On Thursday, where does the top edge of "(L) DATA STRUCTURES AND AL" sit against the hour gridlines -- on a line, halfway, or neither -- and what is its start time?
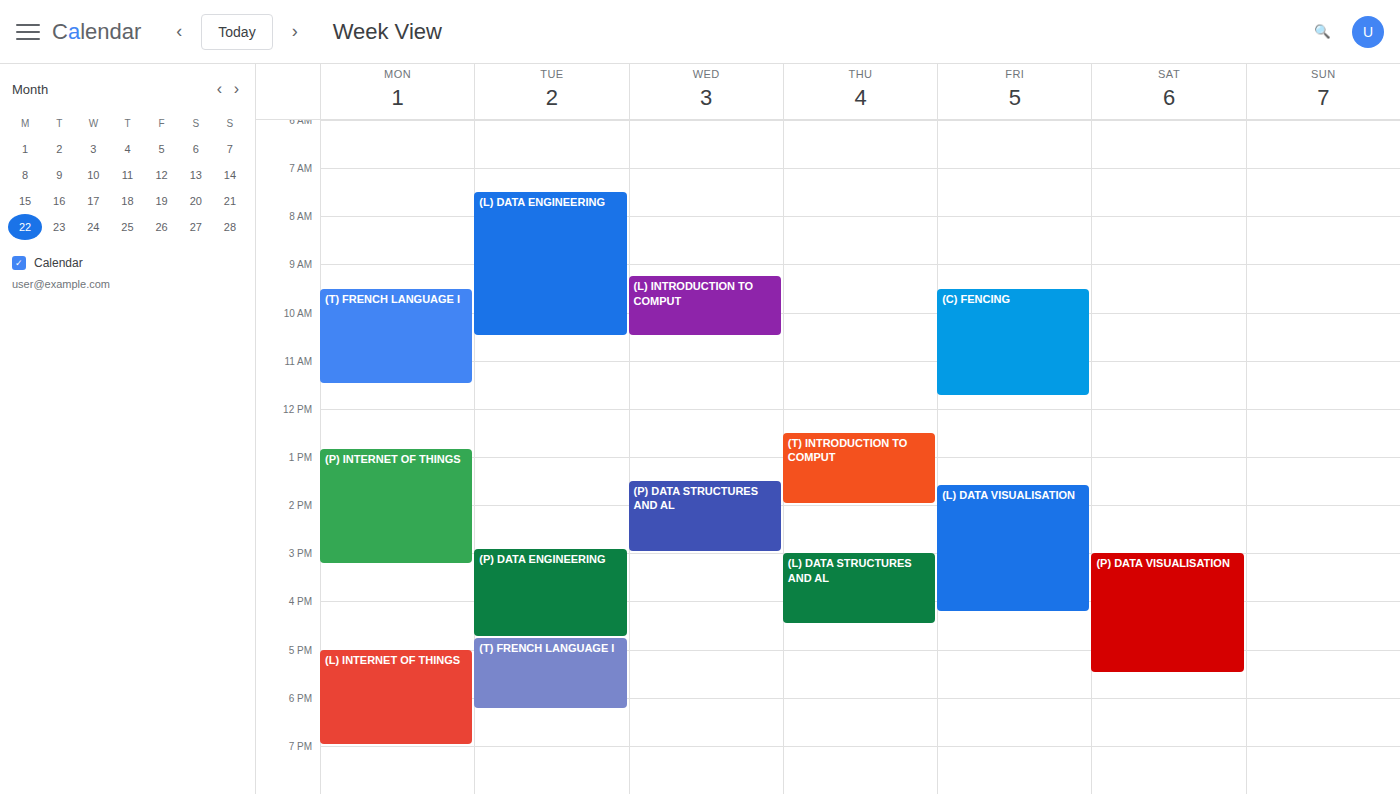
3:00 PM -- exactly on the 3 PM line.